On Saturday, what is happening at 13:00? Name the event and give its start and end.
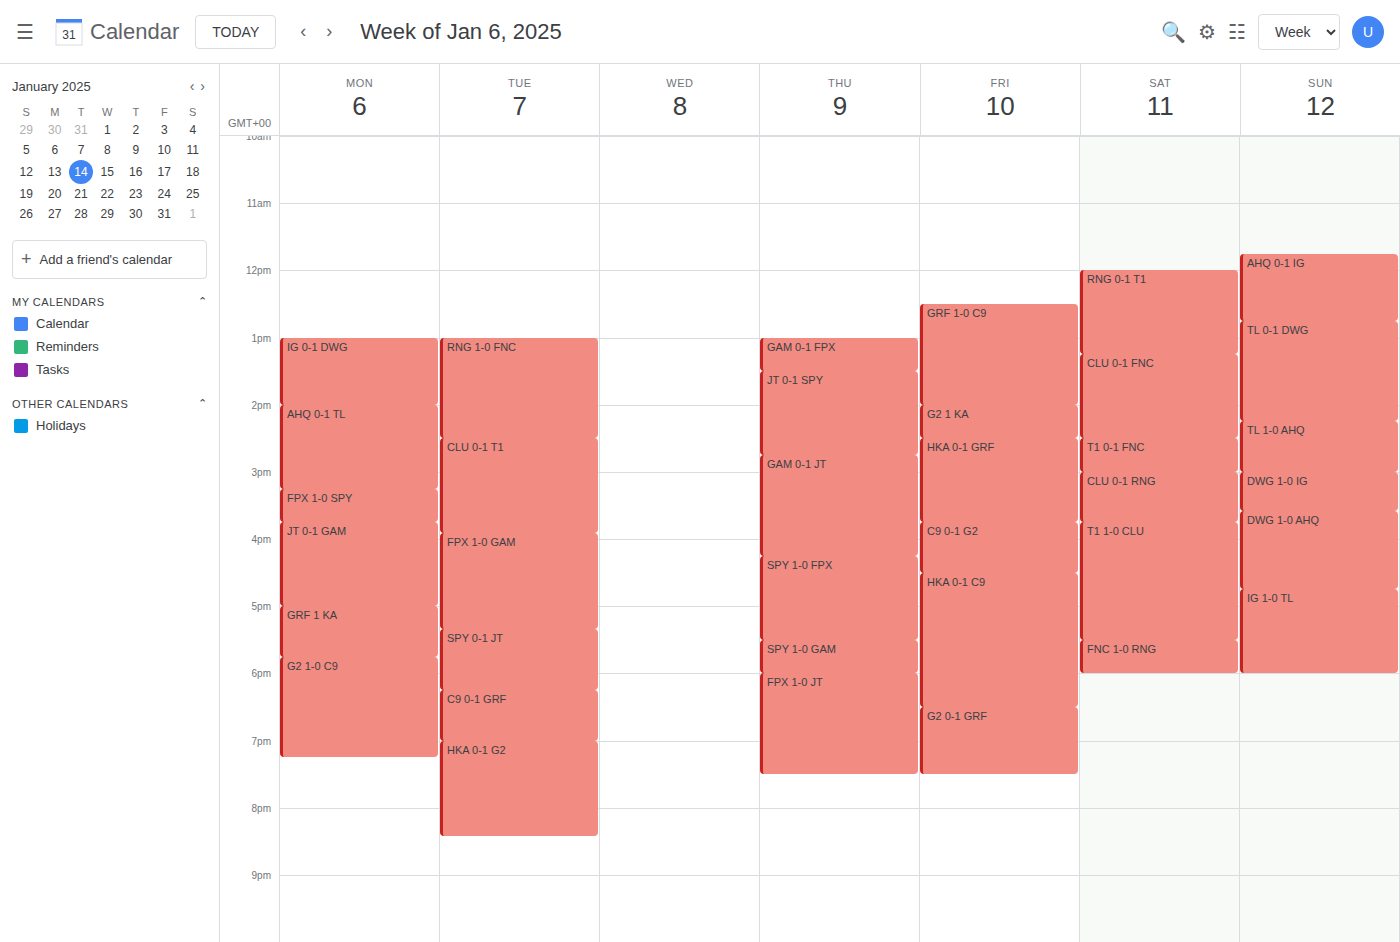
"RNG 0-1 T1", 12:00 to 13:15